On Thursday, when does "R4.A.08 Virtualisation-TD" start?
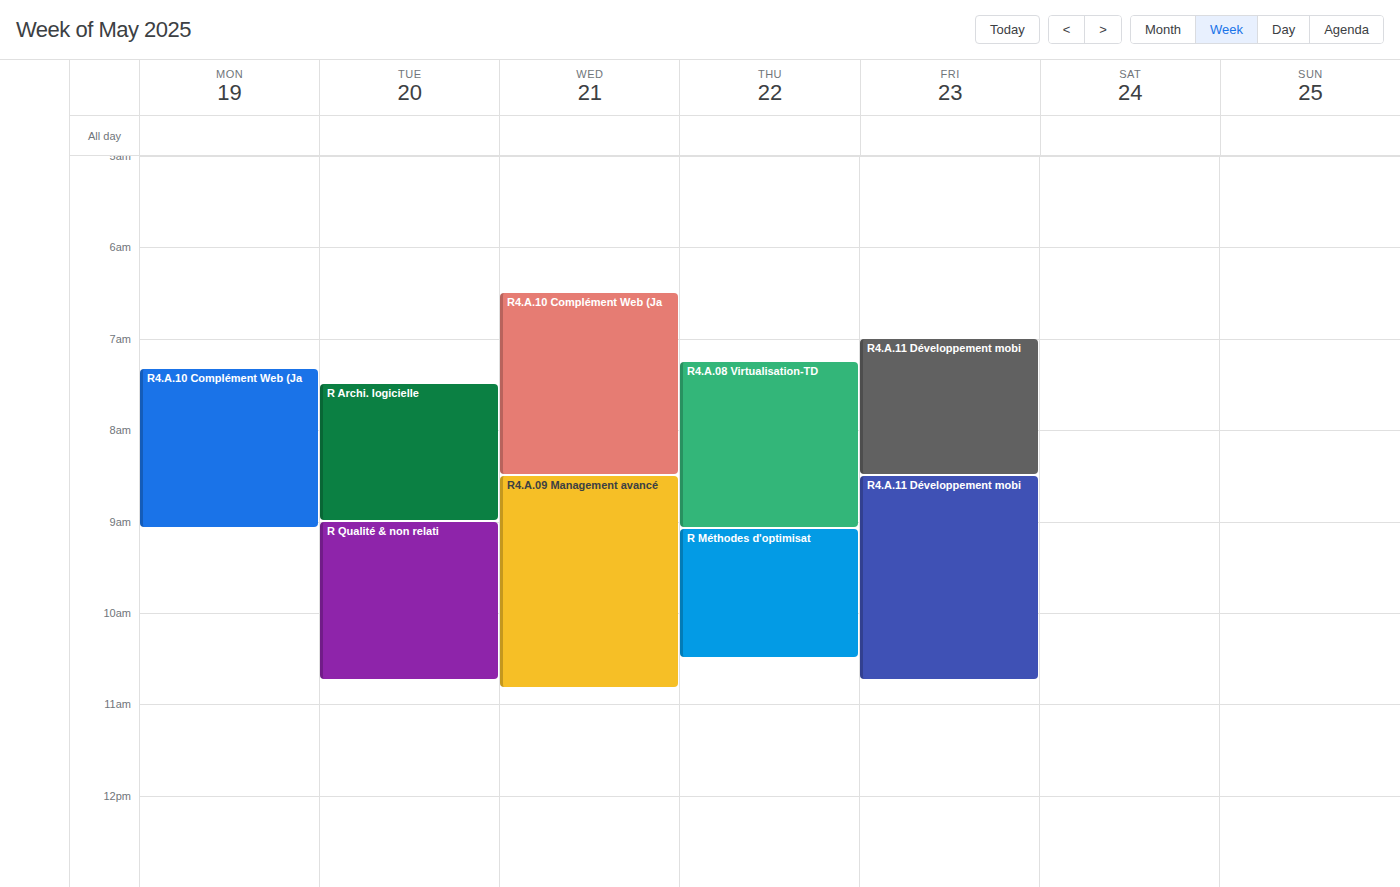
7:15 AM